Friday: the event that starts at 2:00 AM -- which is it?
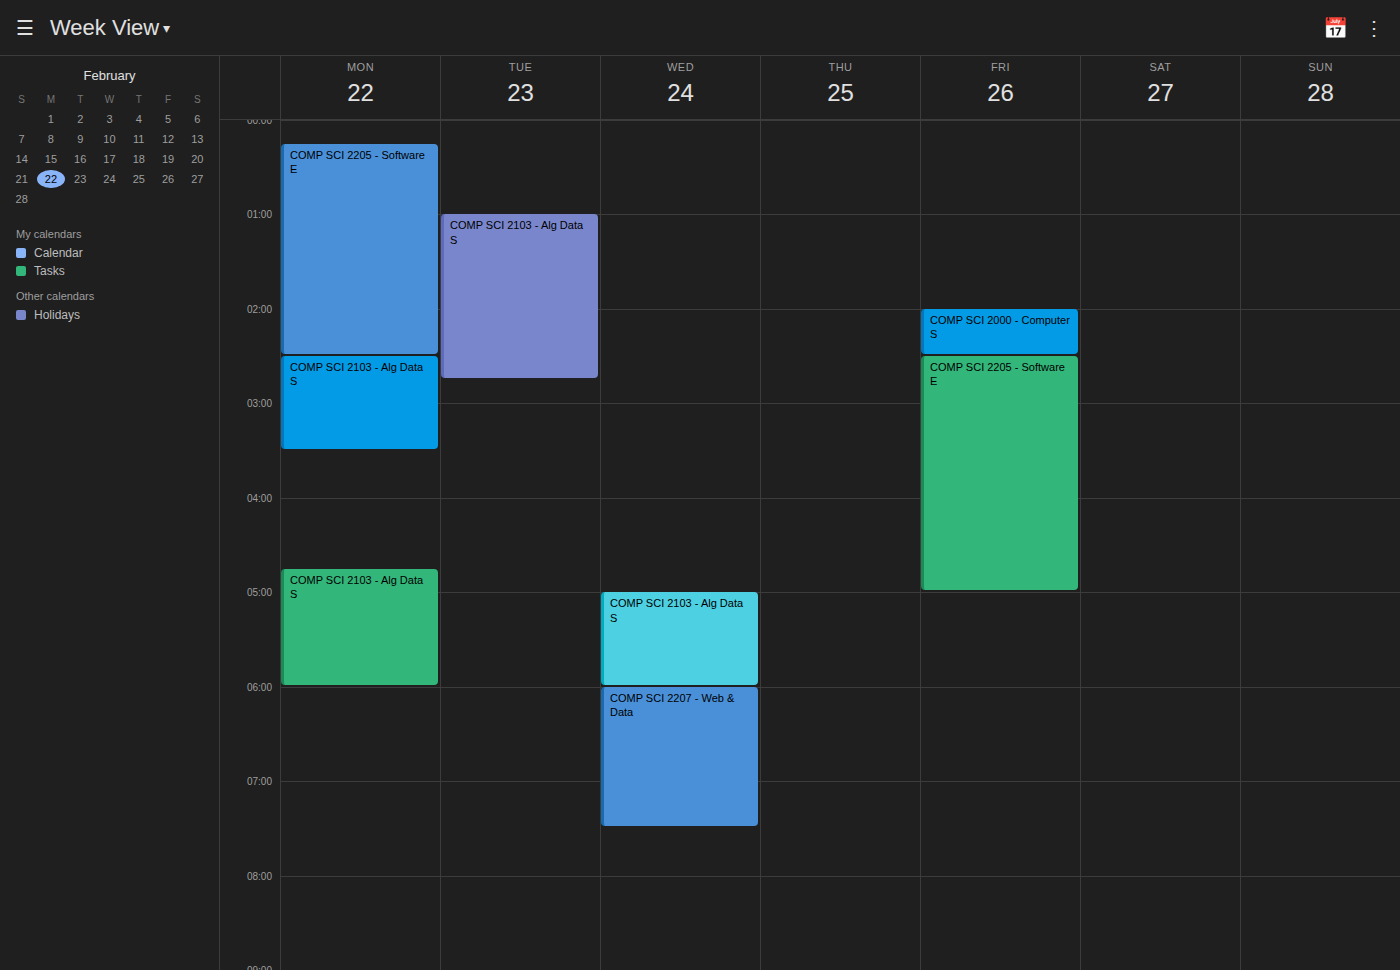
"COMP SCI 2000 - Computer S"